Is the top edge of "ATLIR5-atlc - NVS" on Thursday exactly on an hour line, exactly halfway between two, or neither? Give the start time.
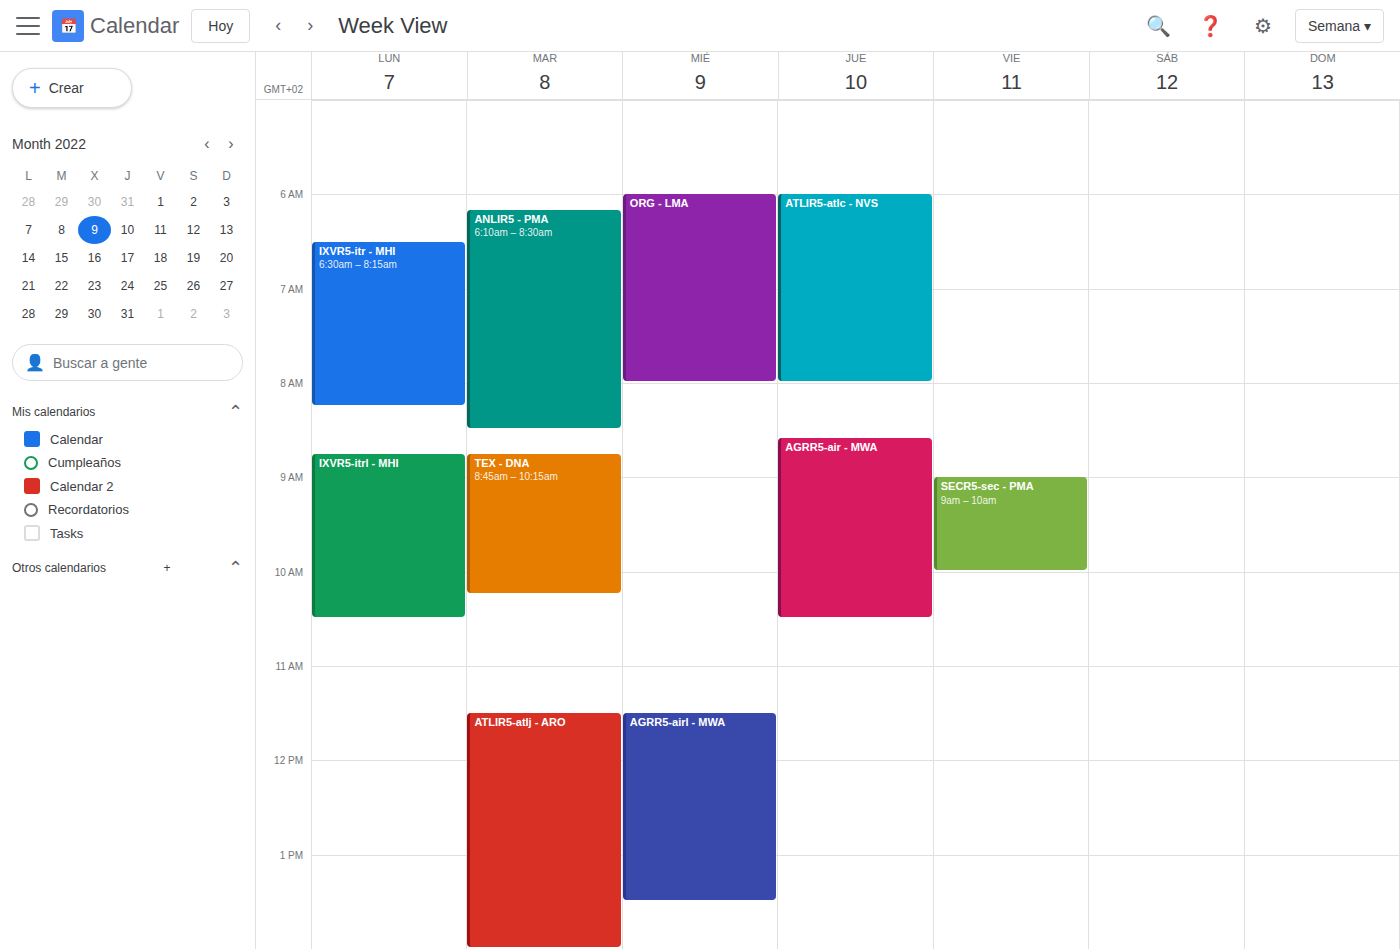
06:00 -- exactly on the 06:00 line.